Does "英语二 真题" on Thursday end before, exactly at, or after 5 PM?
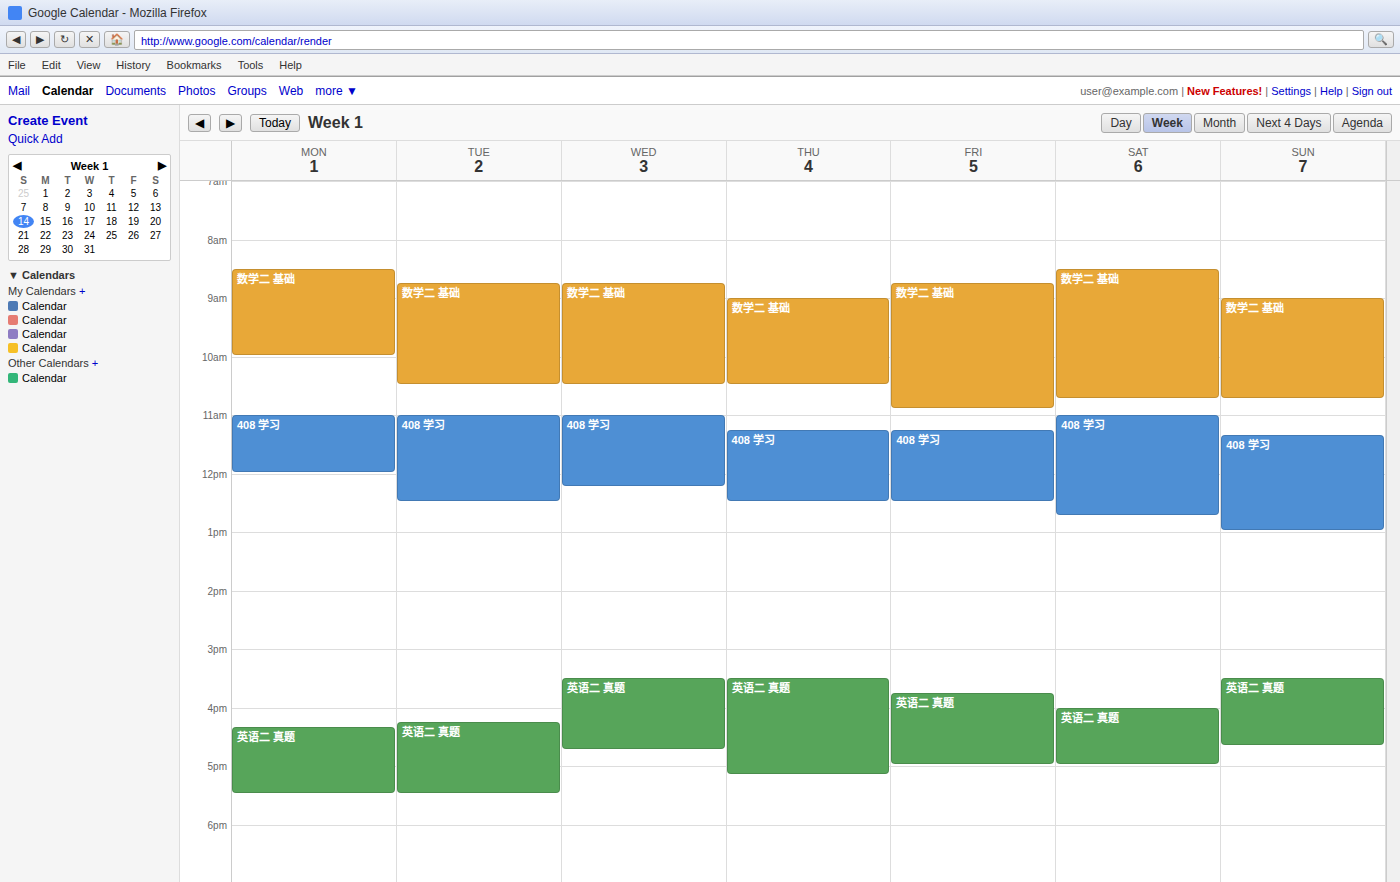
5:10 PM -- after 5 PM, 10 minutes below the 5 PM line.